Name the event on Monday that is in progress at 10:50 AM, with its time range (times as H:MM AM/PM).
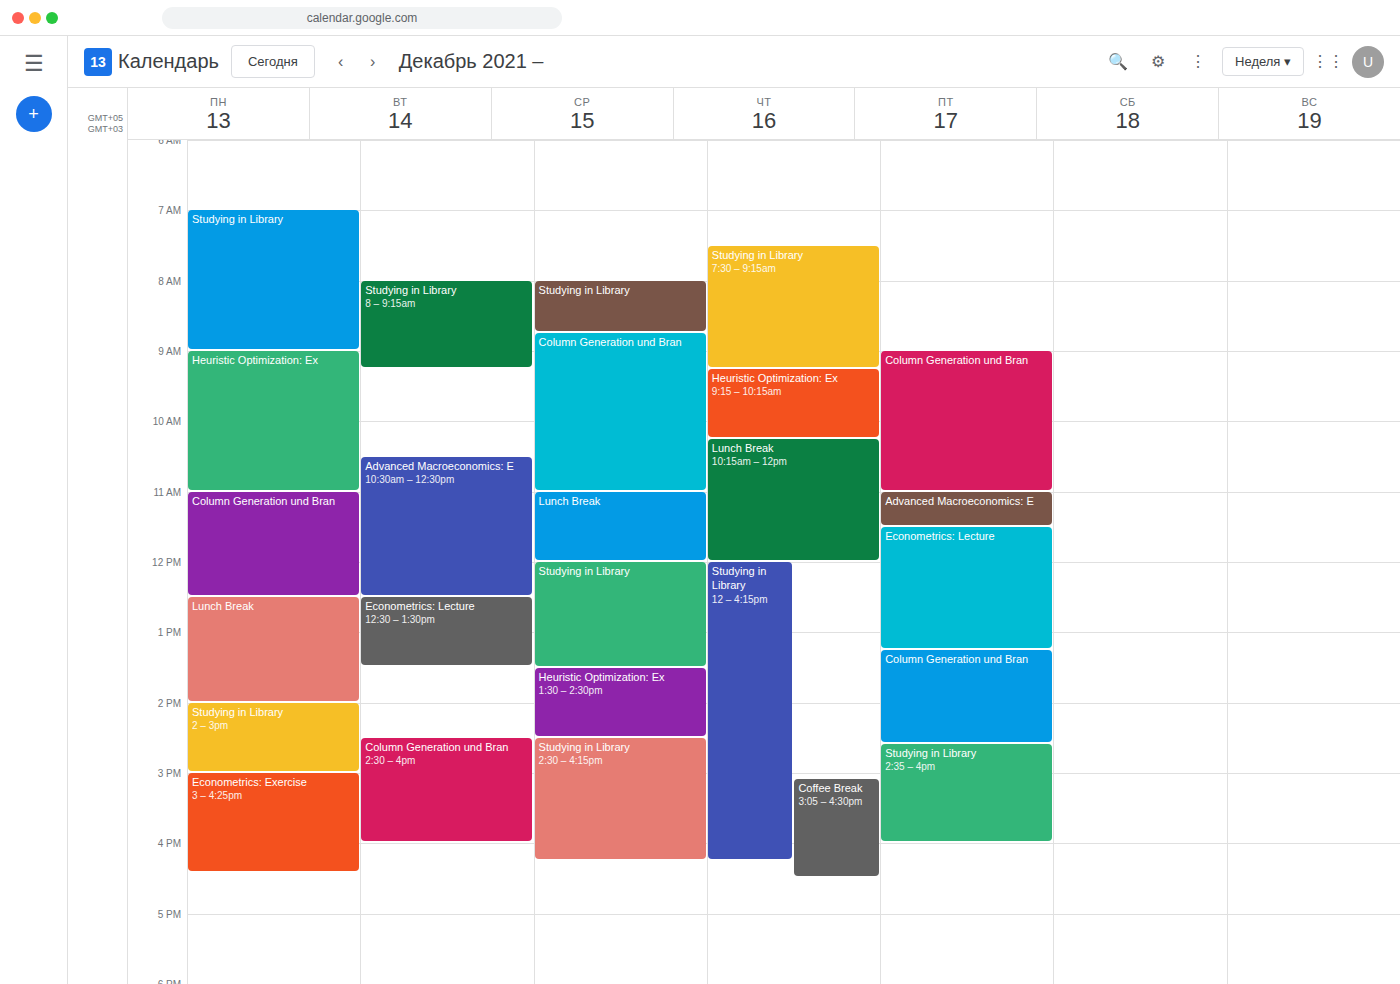
"Heuristic Optimization: Ex", 9:00 AM to 11:00 AM